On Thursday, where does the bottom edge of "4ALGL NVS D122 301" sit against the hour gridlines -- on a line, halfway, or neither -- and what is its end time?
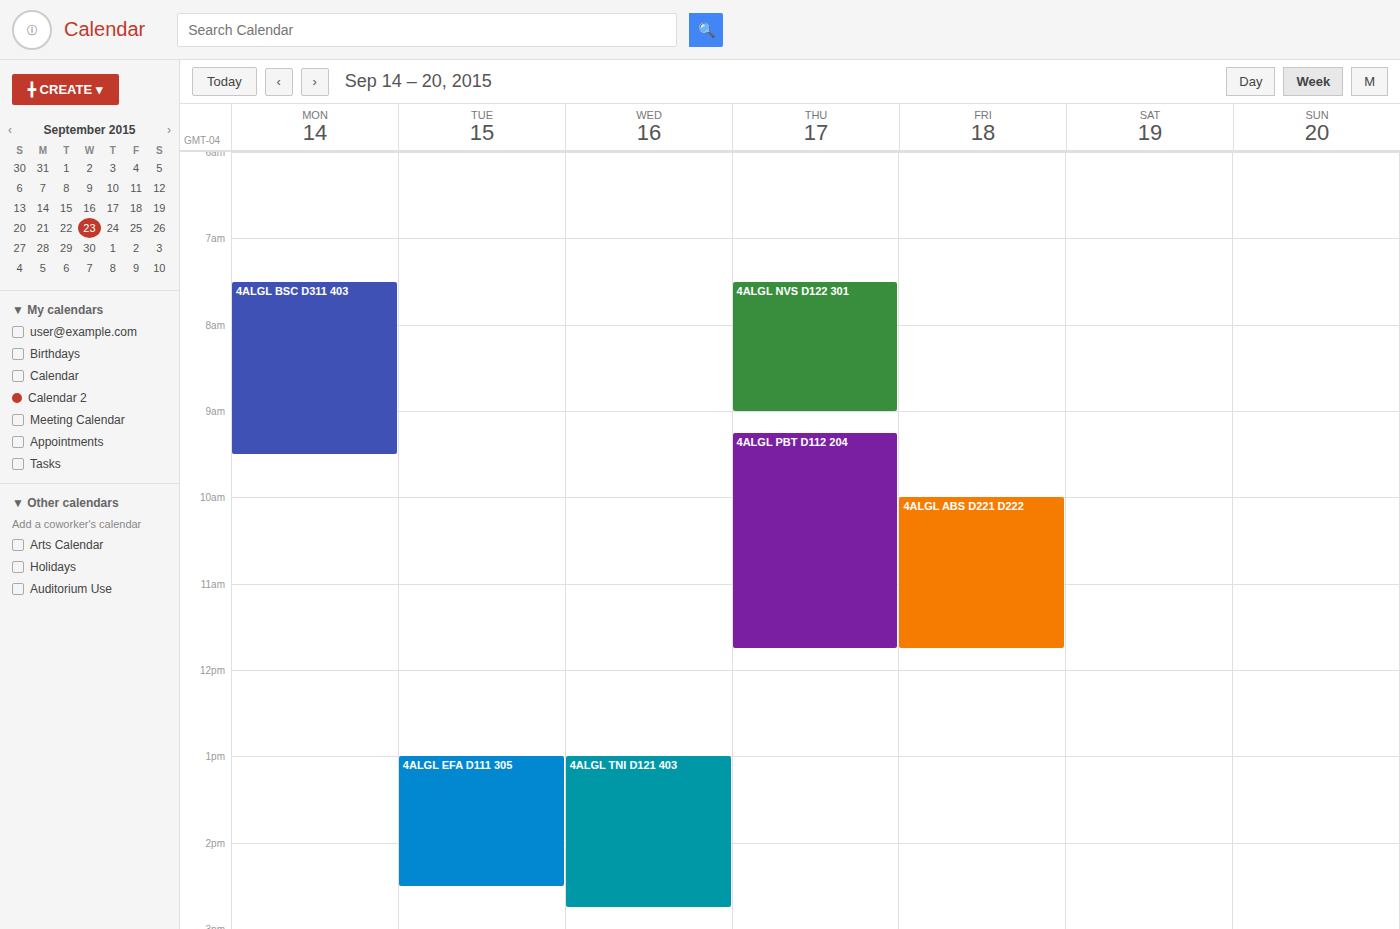
9:00 AM -- exactly on the 9 AM line.